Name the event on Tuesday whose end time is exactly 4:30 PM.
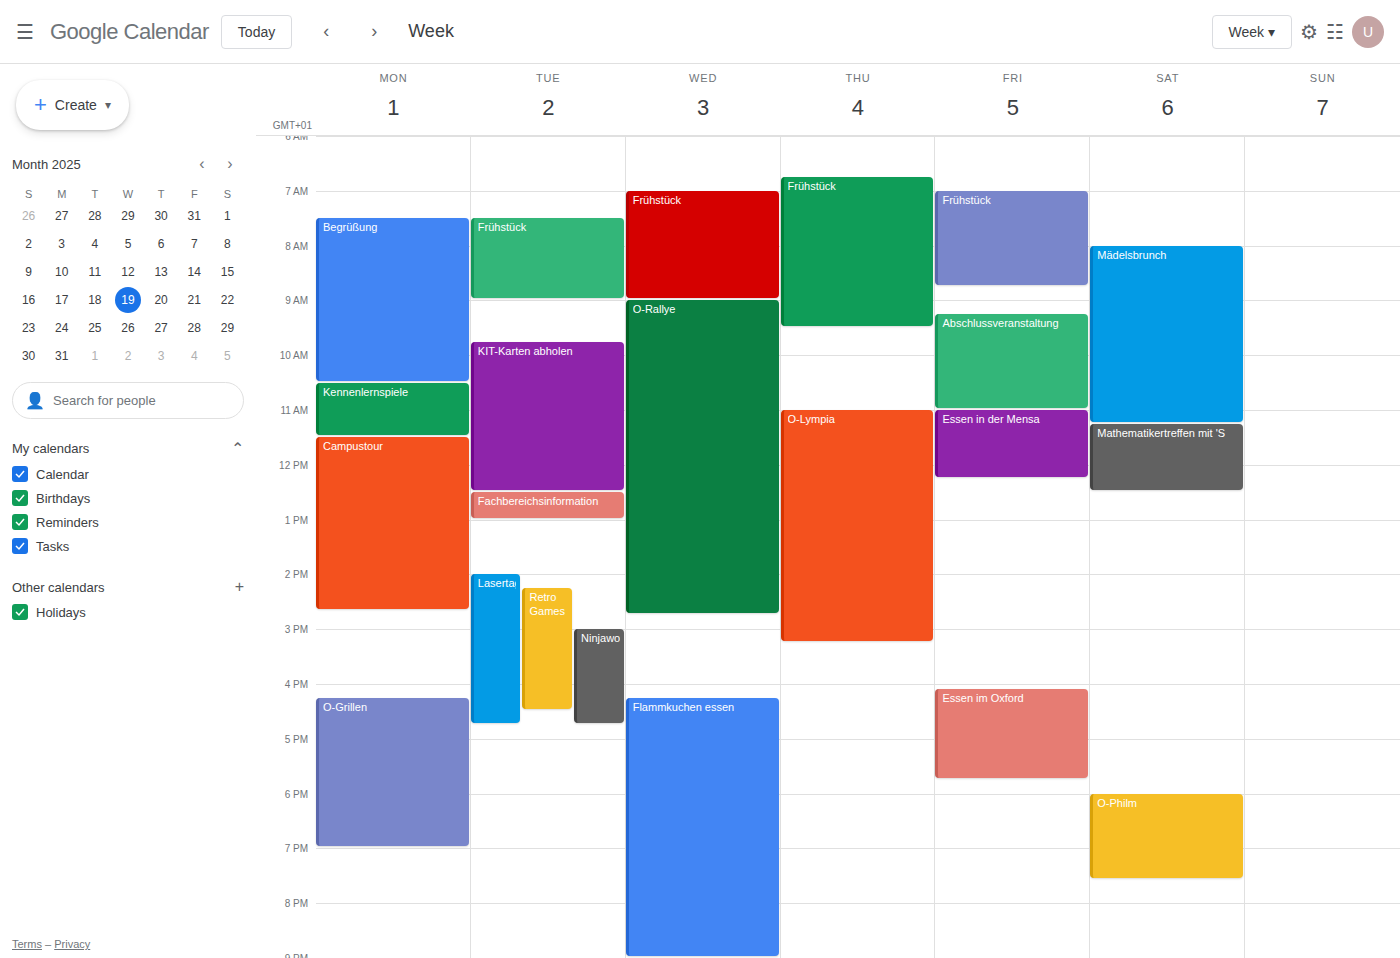
"Retro Games"